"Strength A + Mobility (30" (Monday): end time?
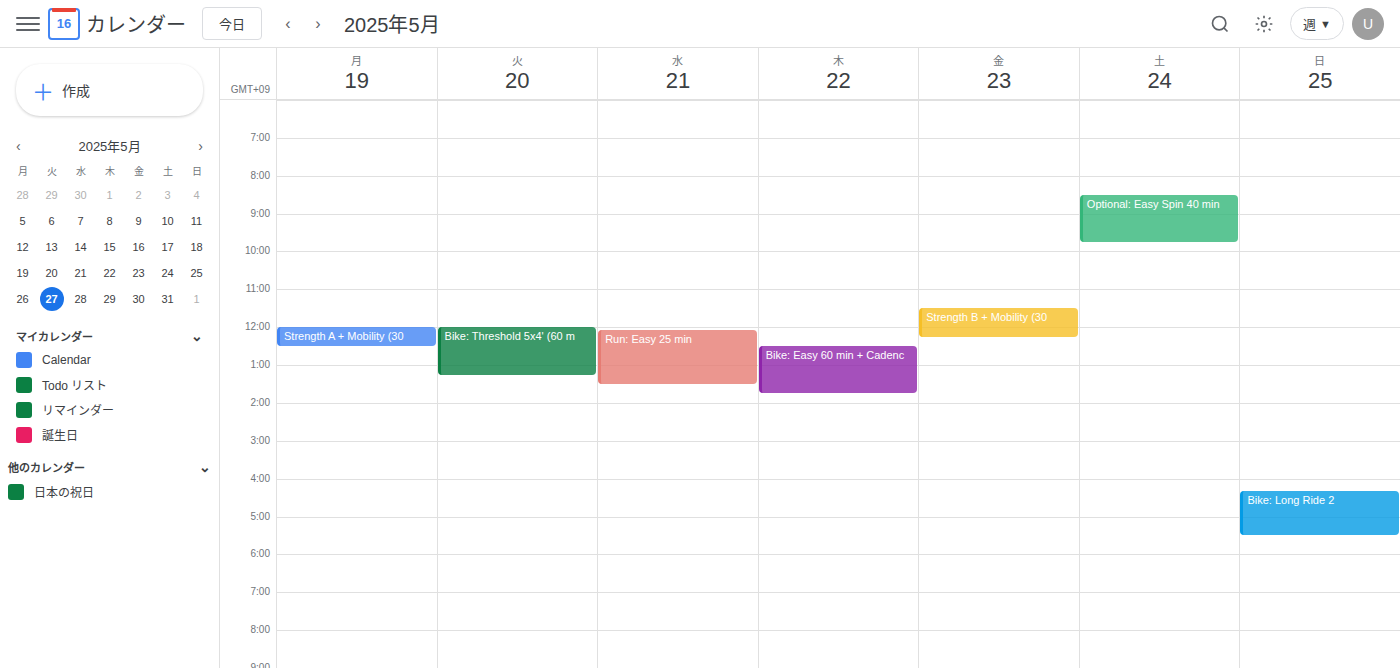
12:30 PM